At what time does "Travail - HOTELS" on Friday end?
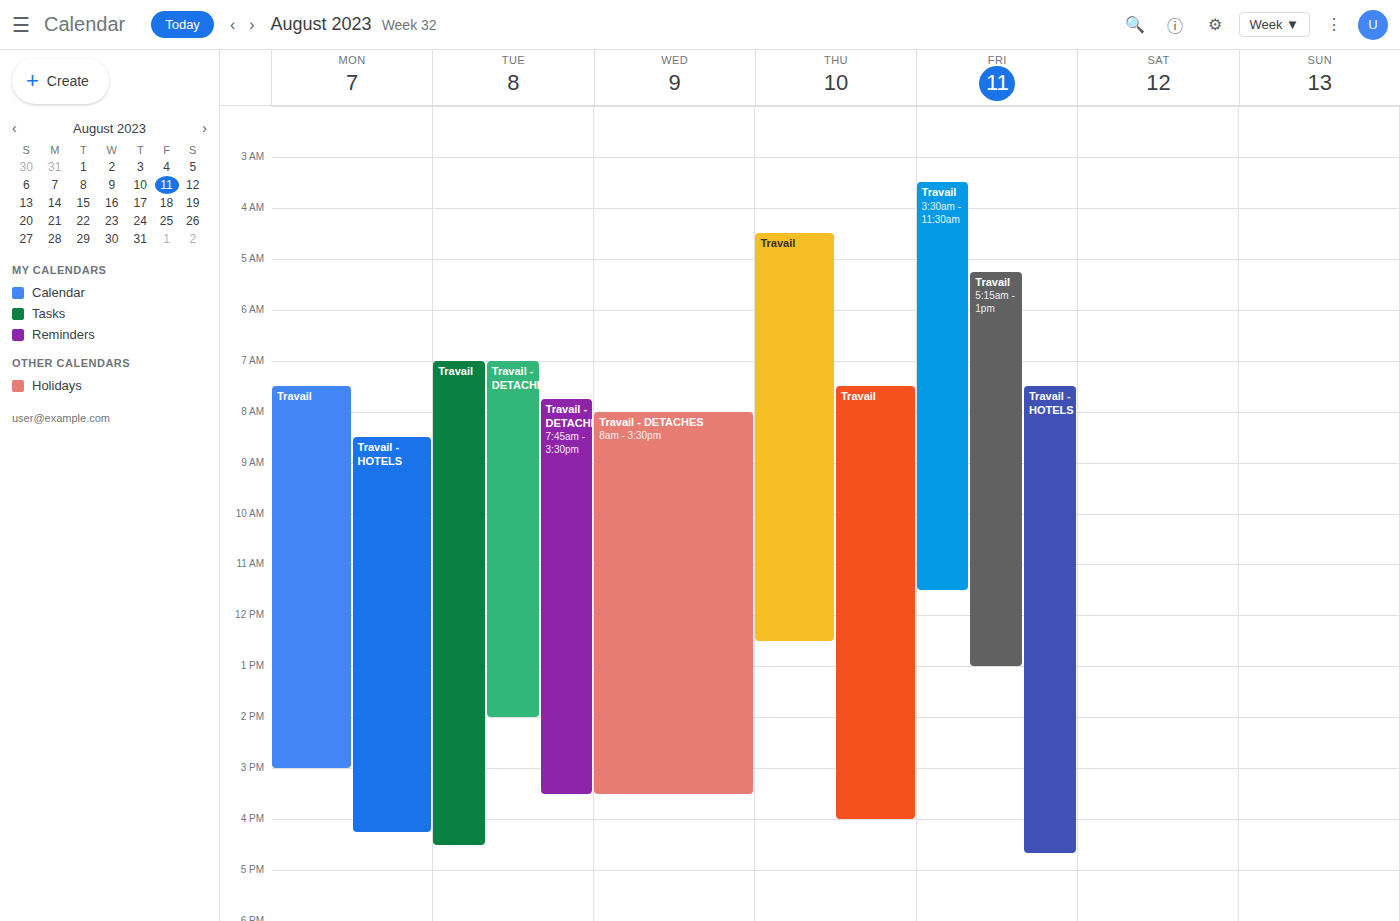
4:40 PM